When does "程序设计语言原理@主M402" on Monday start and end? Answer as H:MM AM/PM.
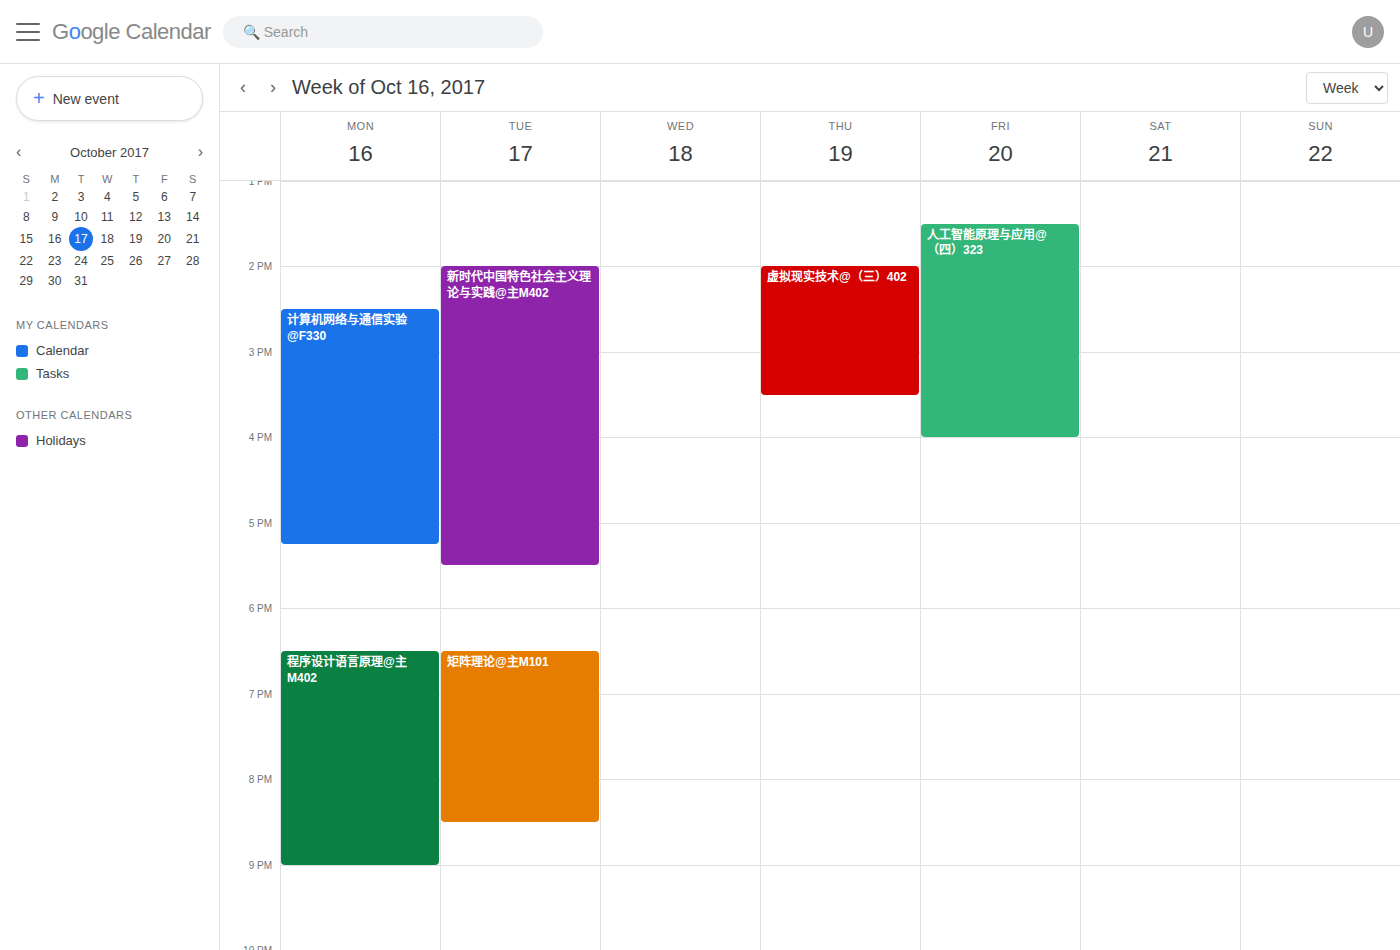
6:30 PM to 9:00 PM